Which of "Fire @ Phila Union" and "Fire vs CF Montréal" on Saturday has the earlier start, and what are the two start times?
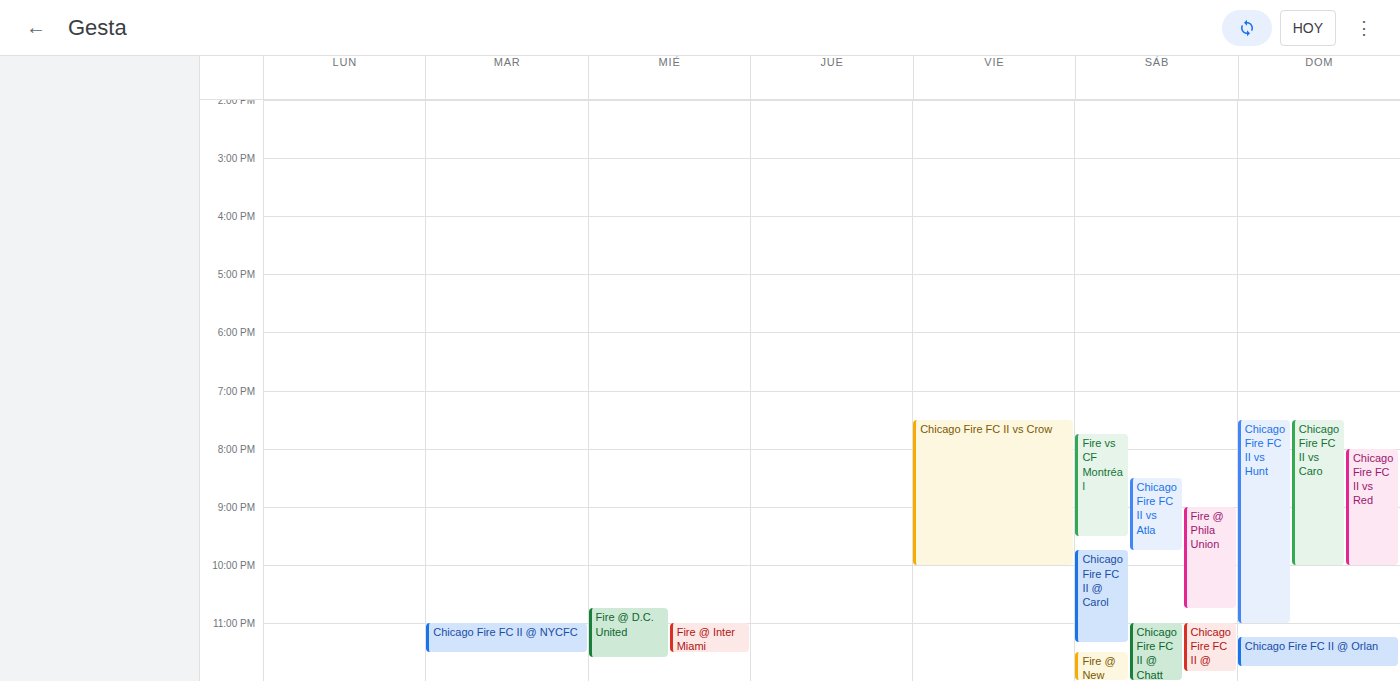
"Fire vs CF Montréal" 7:45 PM; "Fire @ Phila Union" 9:00 PM.